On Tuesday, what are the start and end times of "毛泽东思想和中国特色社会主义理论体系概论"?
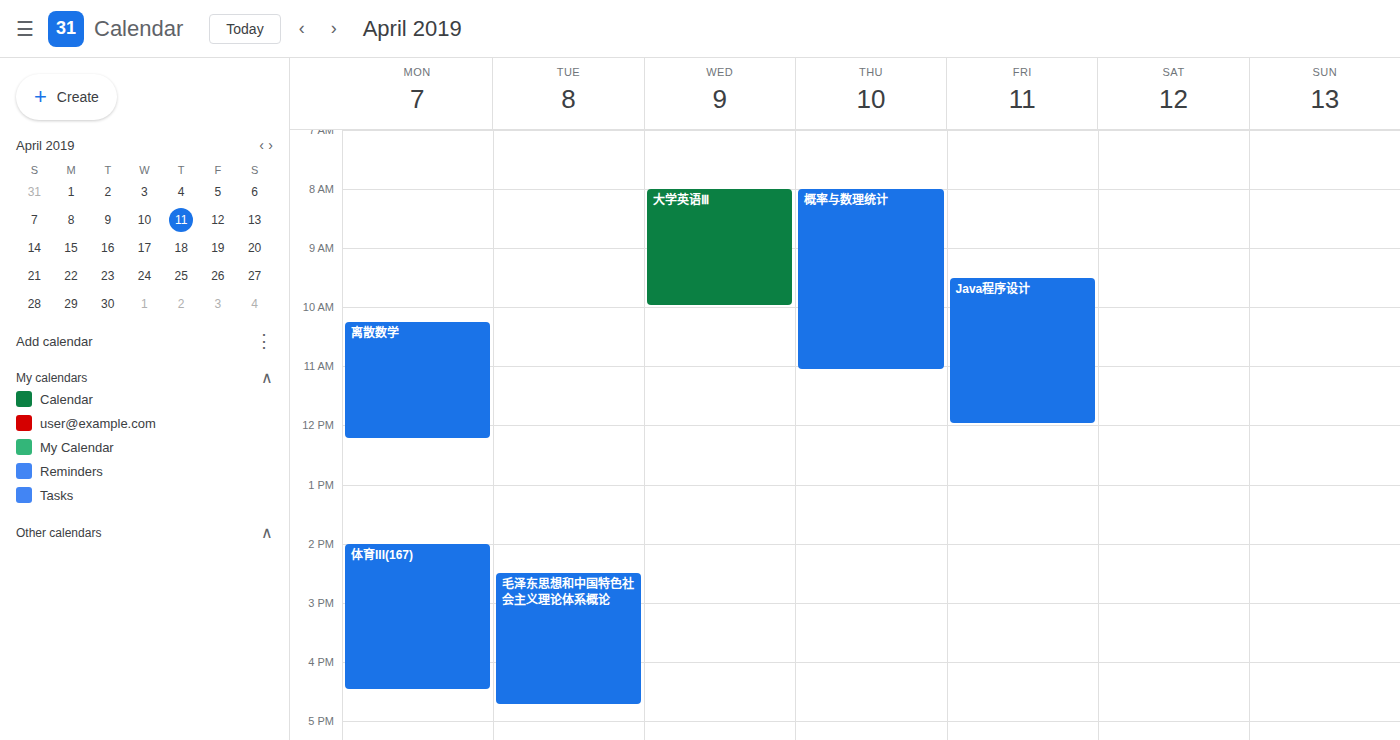
2:30 PM to 4:45 PM